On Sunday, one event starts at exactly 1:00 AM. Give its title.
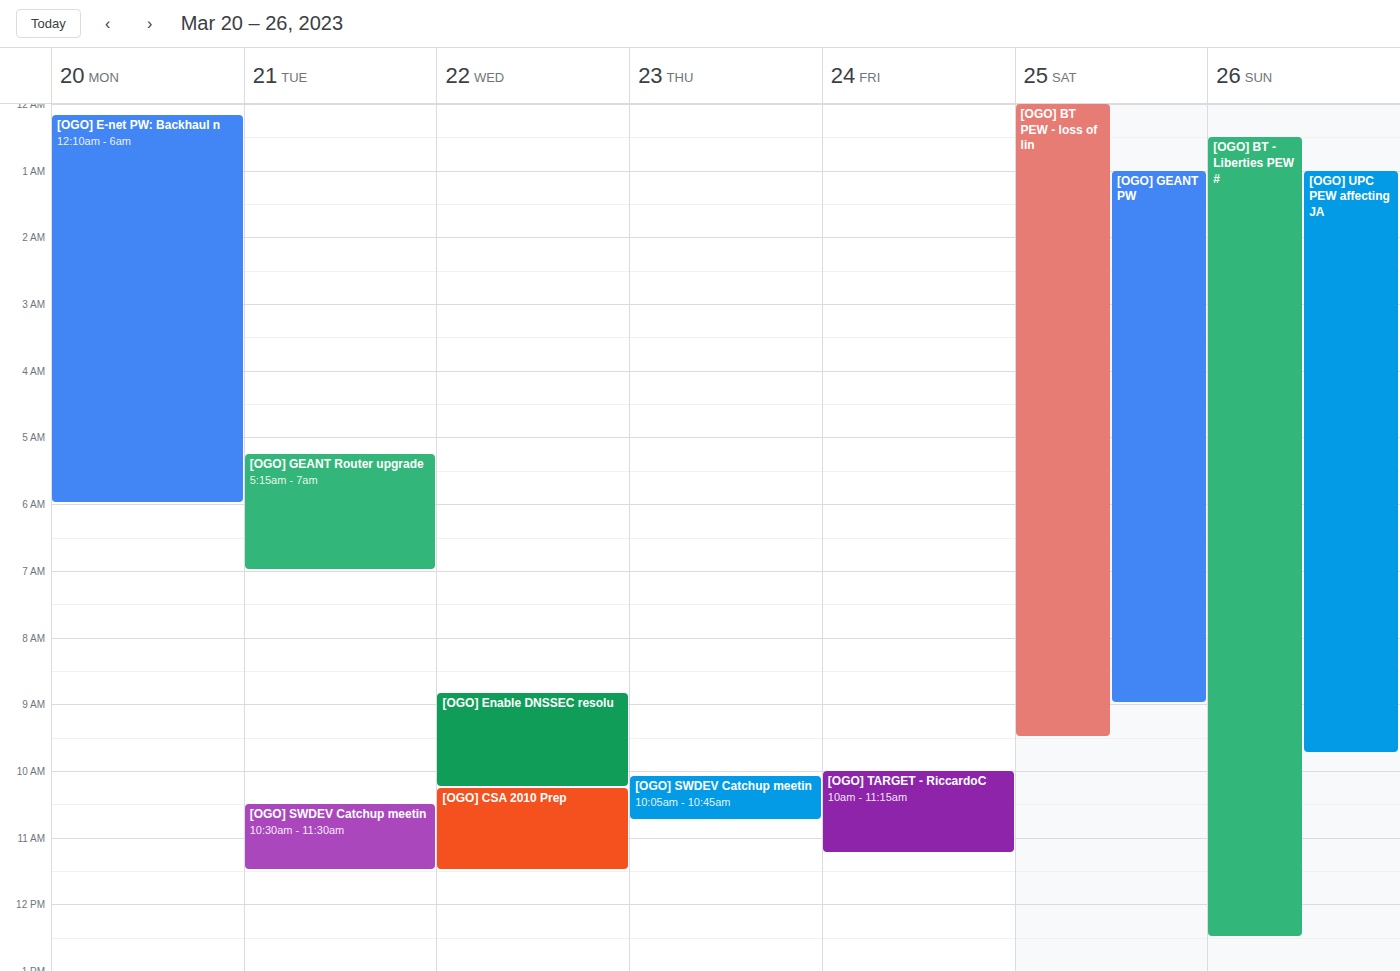
"[OGO] UPC PEW affecting JA"